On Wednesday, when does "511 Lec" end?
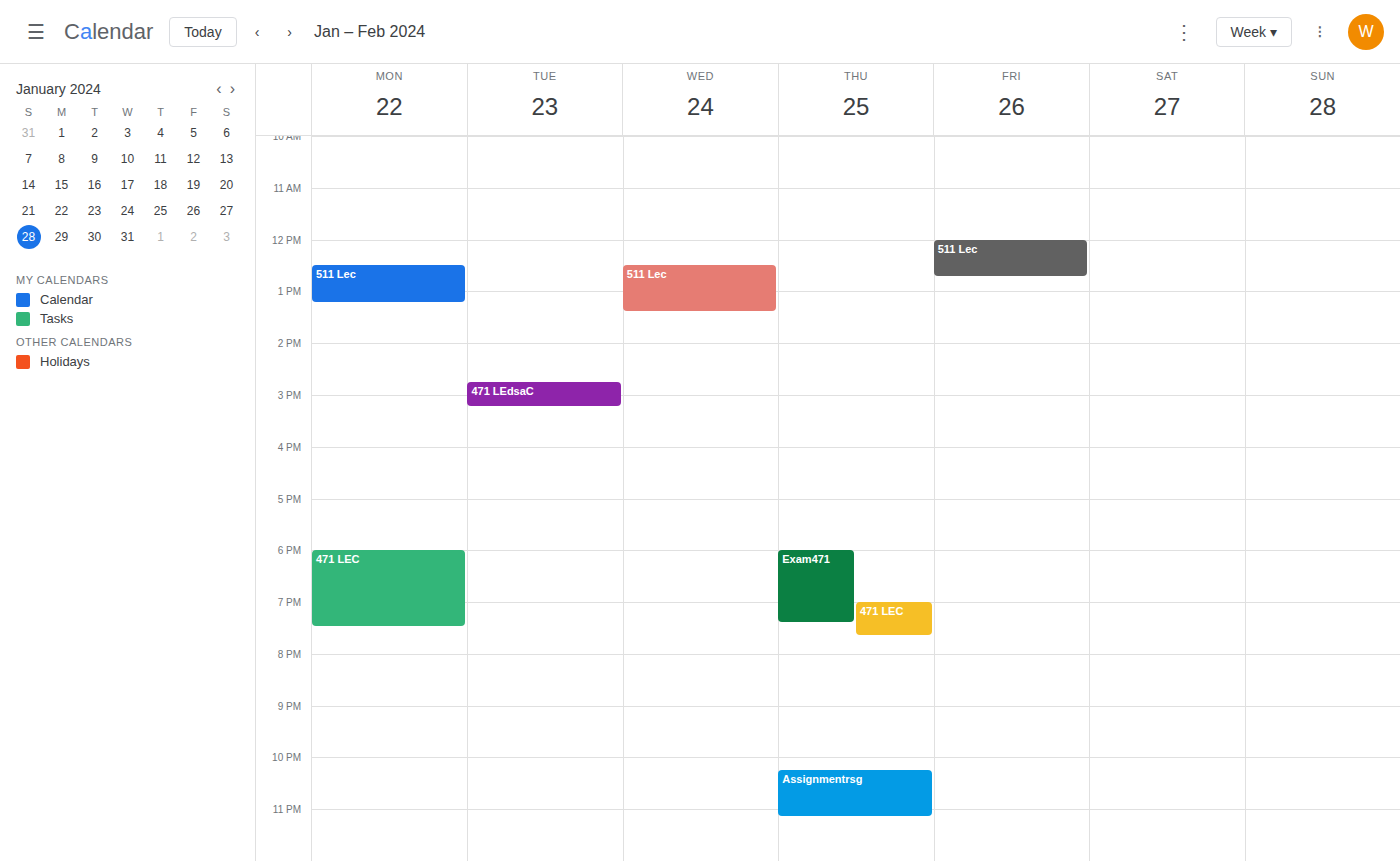
1:25 PM